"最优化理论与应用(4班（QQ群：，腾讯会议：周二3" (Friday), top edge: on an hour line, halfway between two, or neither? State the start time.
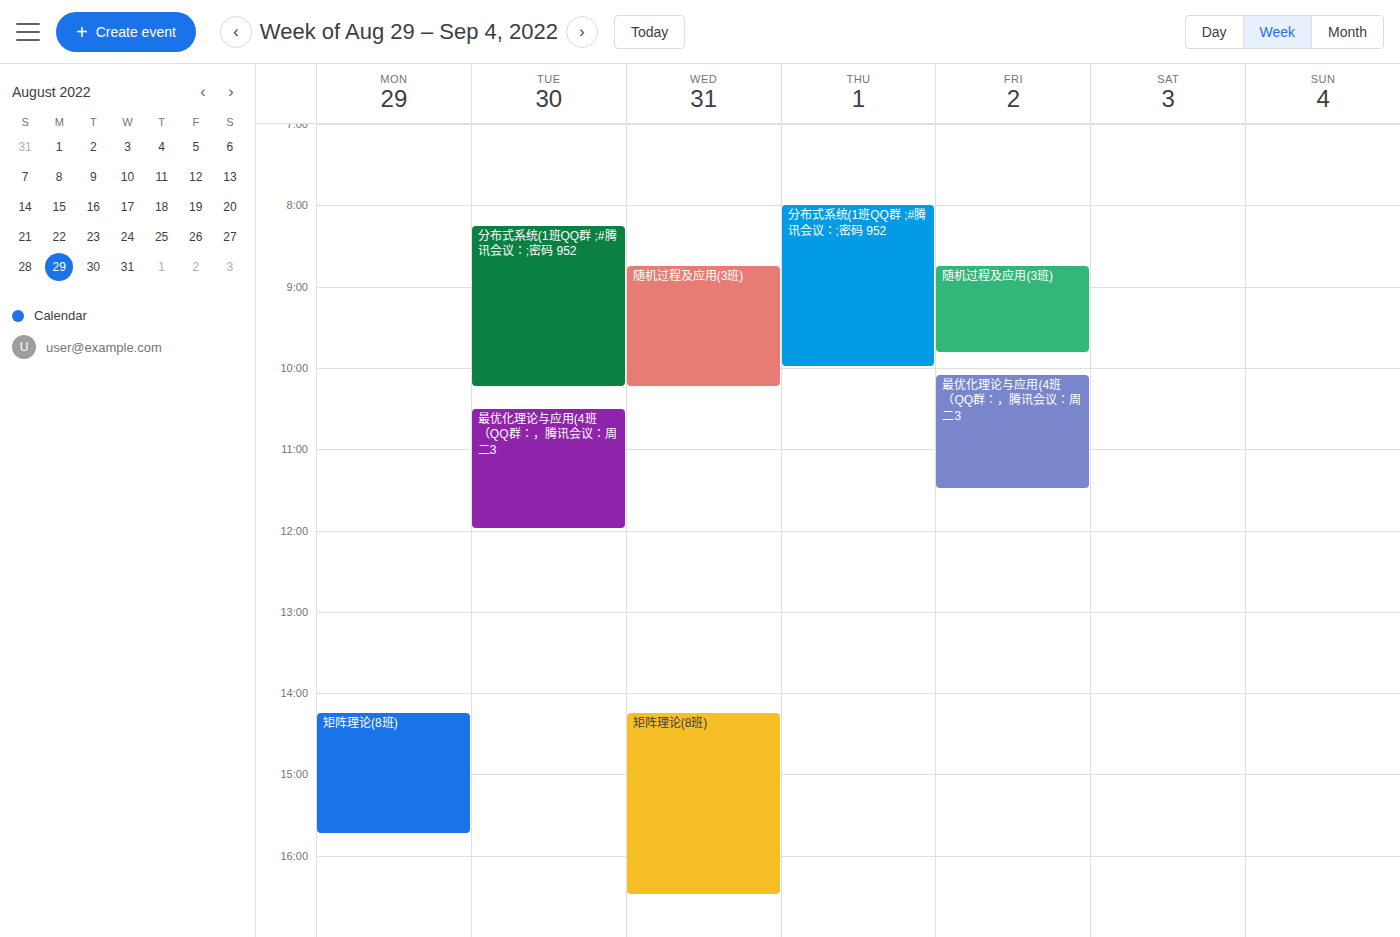
10:05 AM -- neither: 5 minutes below the 10 AM line and 55 minutes above the 11 AM line.